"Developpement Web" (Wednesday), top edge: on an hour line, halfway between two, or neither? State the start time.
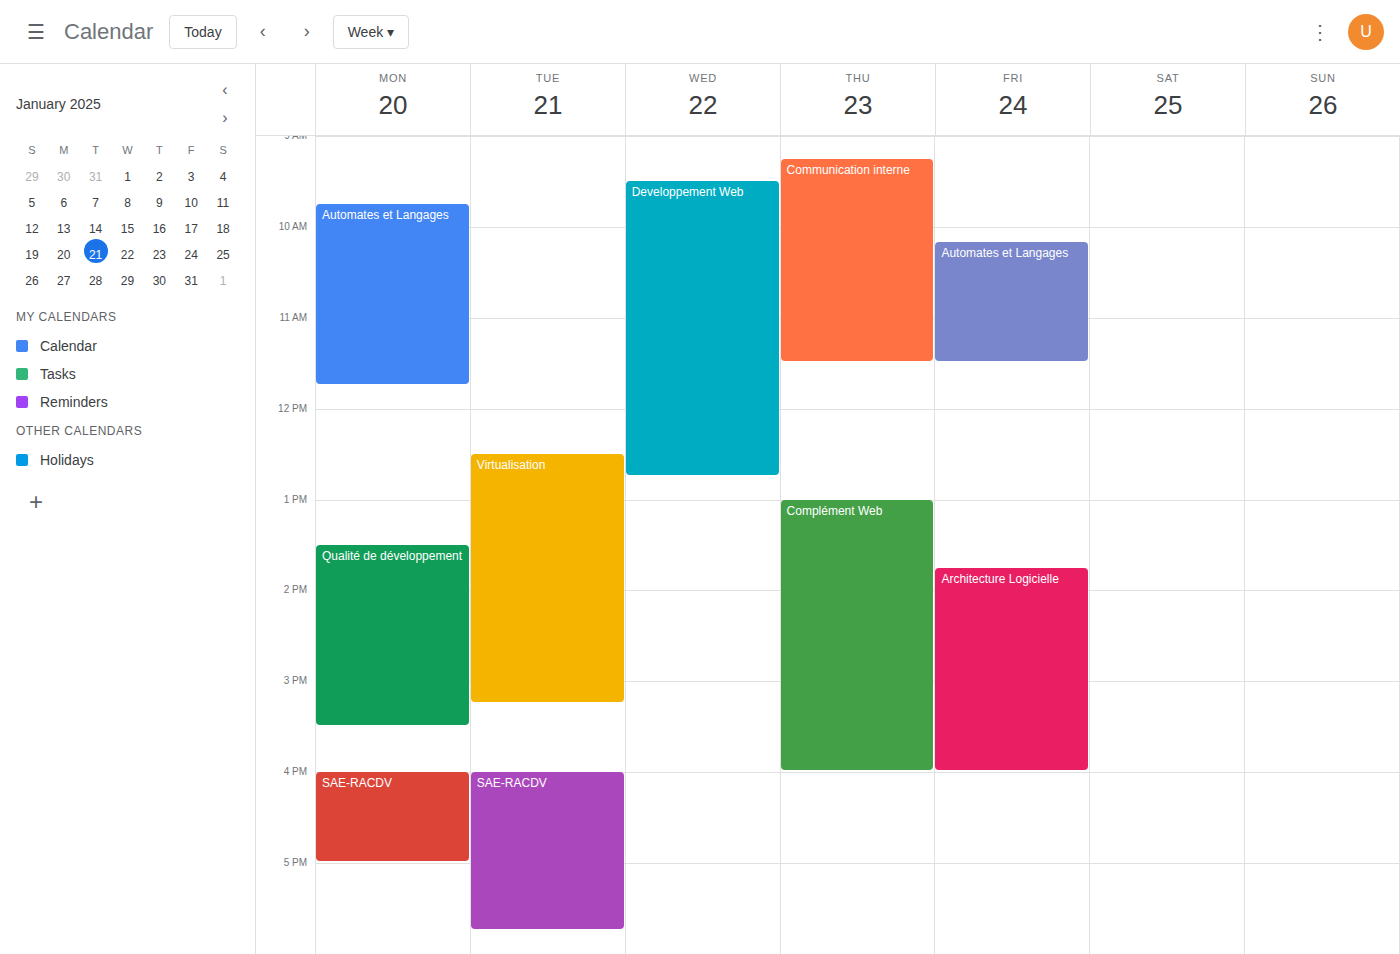
9:30 AM -- halfway between the 9 AM and 10 AM lines.